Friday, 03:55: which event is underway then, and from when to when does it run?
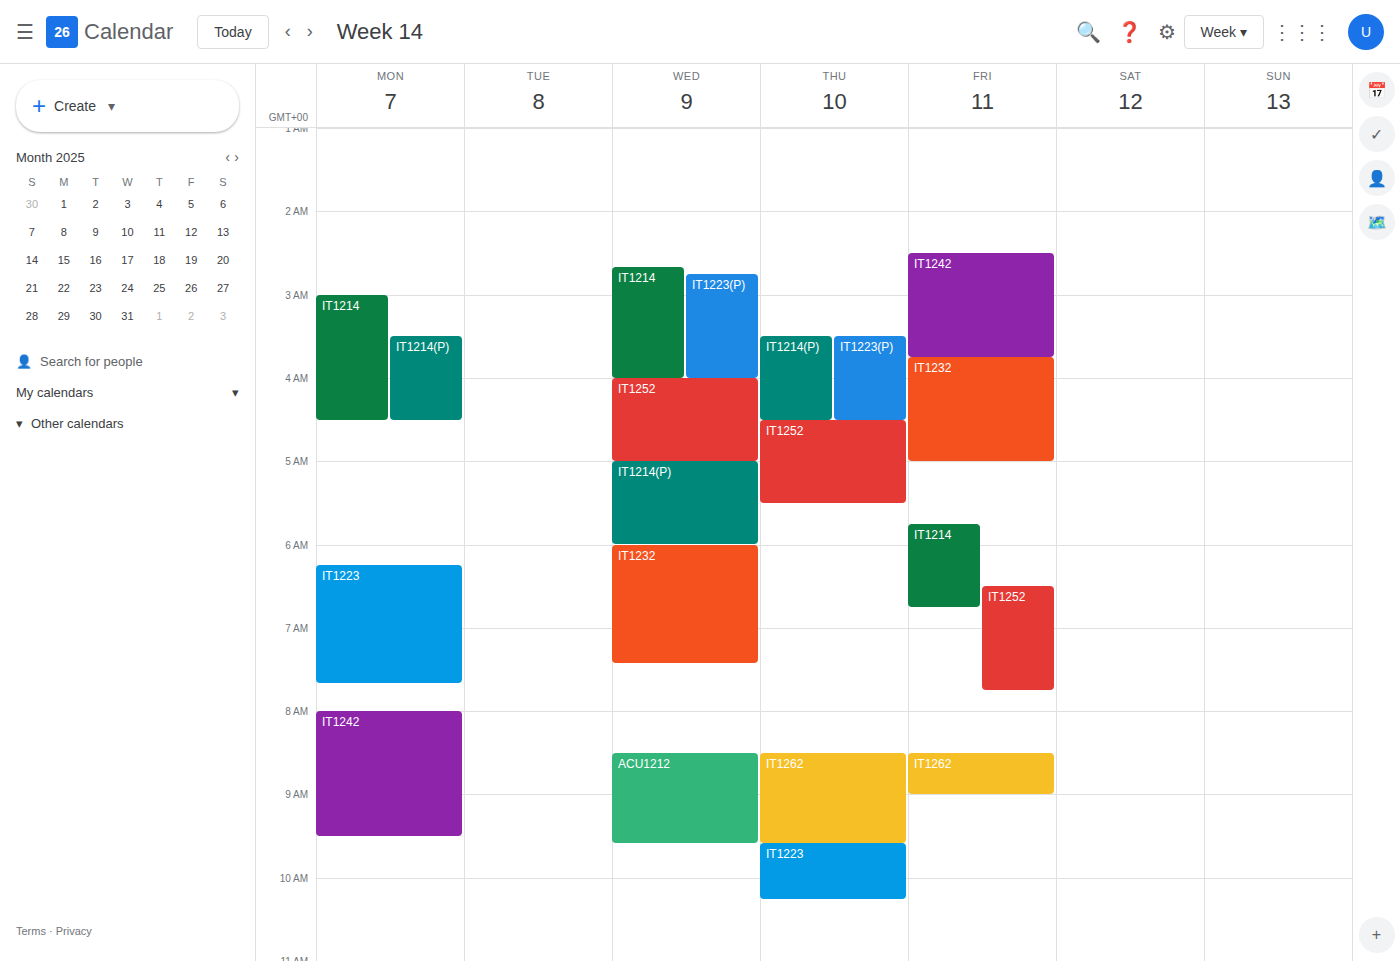
"IT1232", 03:45 to 05:00